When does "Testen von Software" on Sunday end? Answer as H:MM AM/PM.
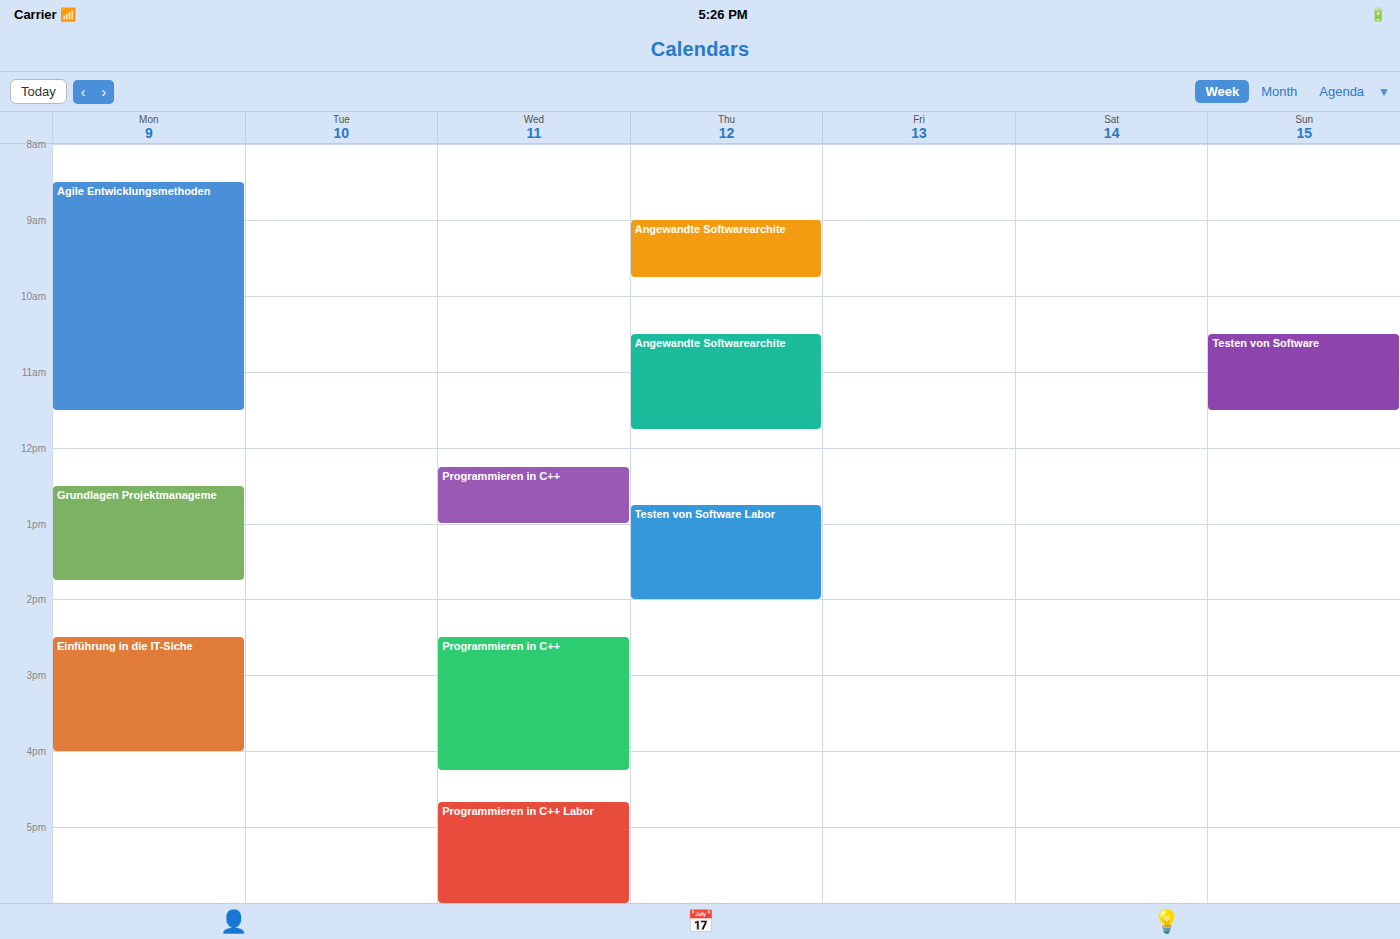
11:30 AM